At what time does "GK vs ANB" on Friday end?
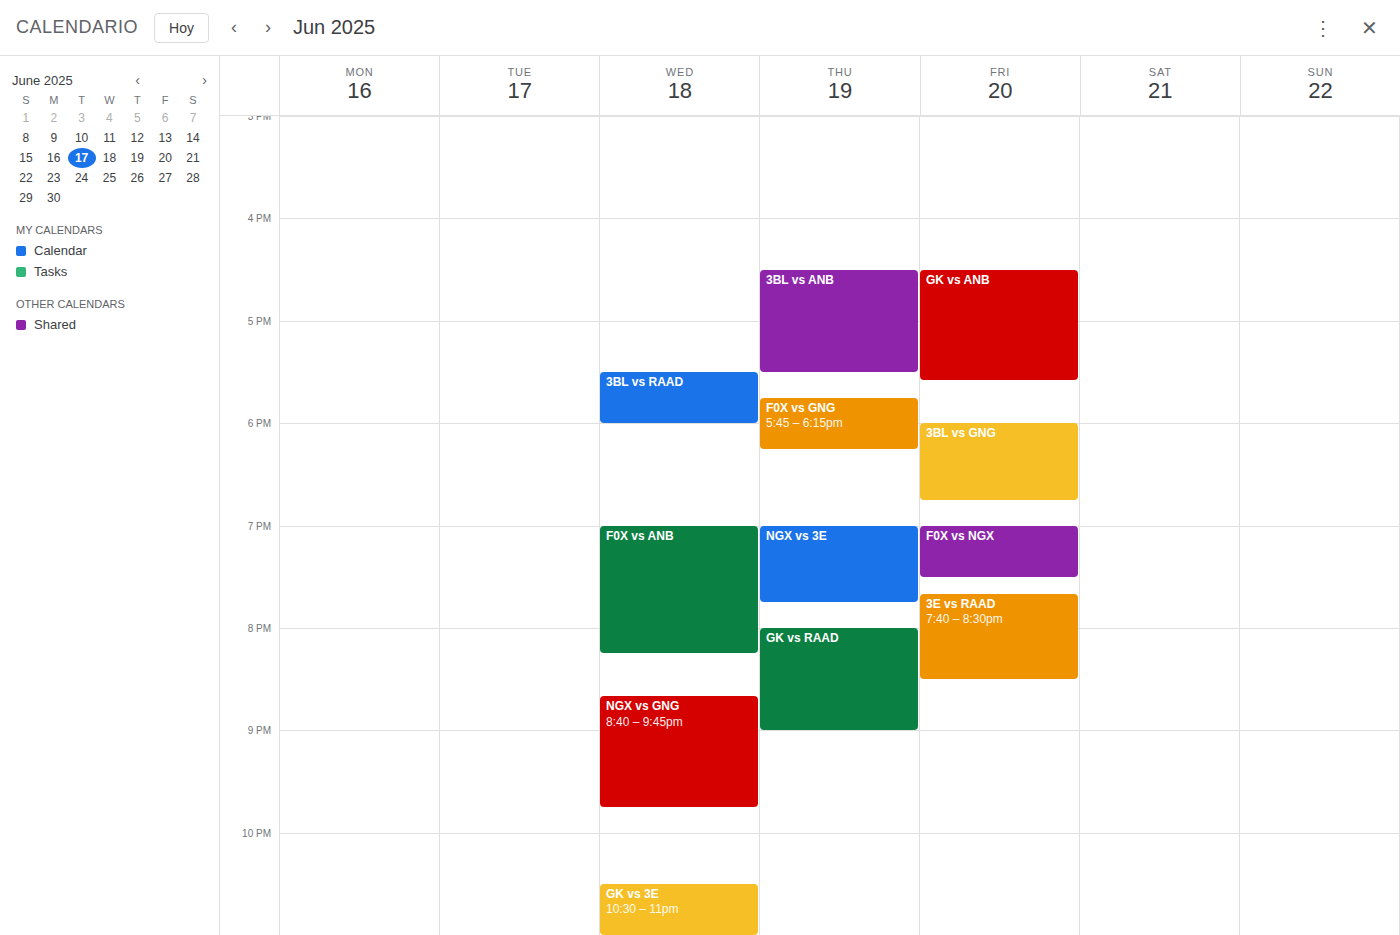
5:35 PM